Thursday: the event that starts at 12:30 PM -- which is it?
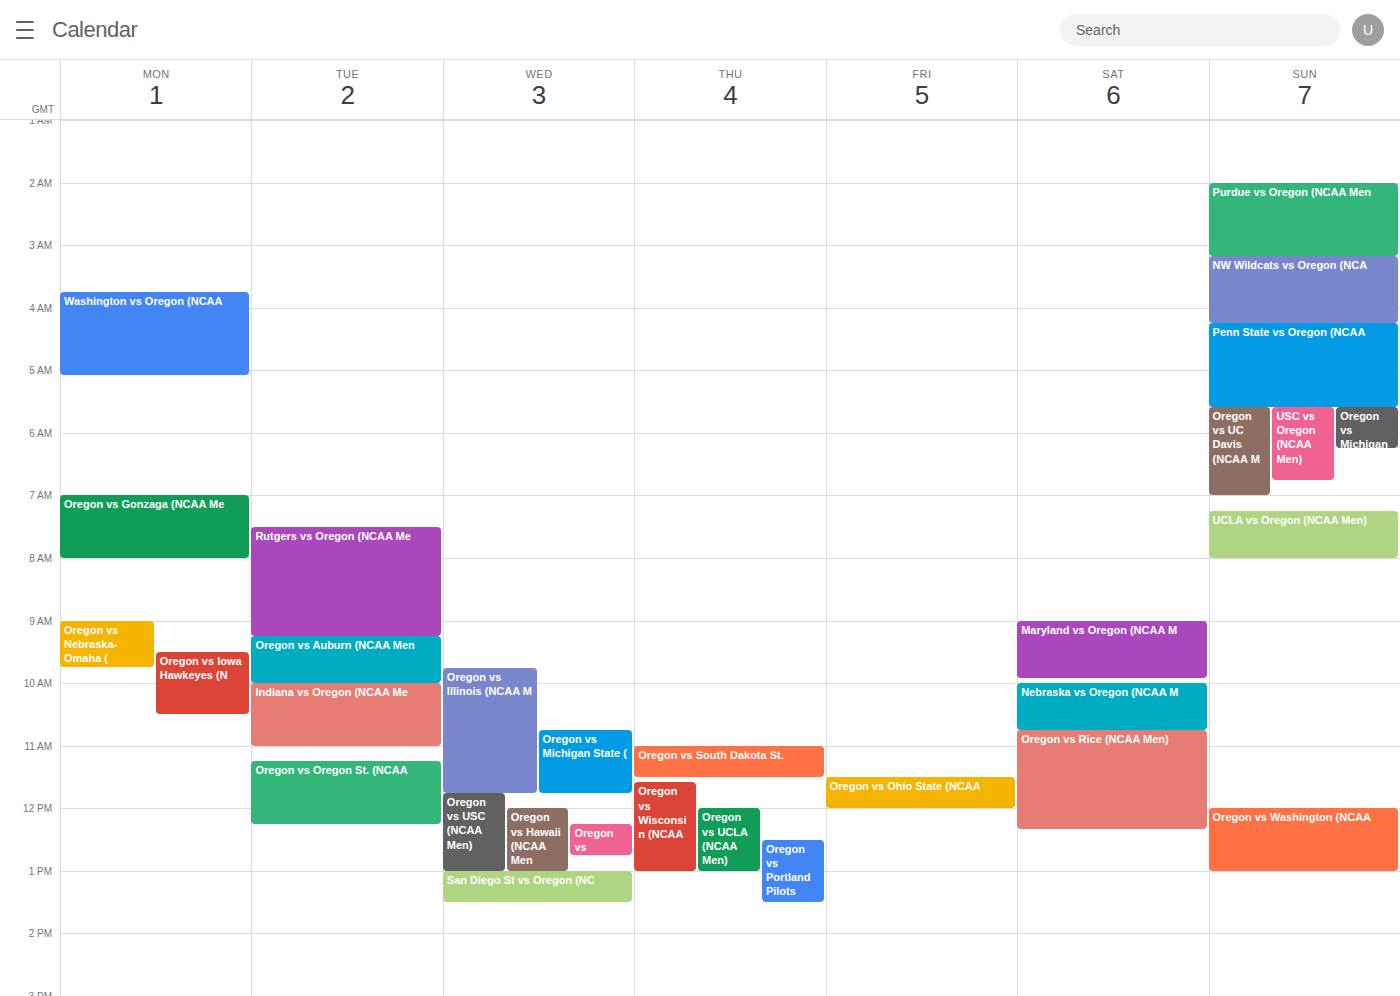
"Oregon vs Portland Pilots"